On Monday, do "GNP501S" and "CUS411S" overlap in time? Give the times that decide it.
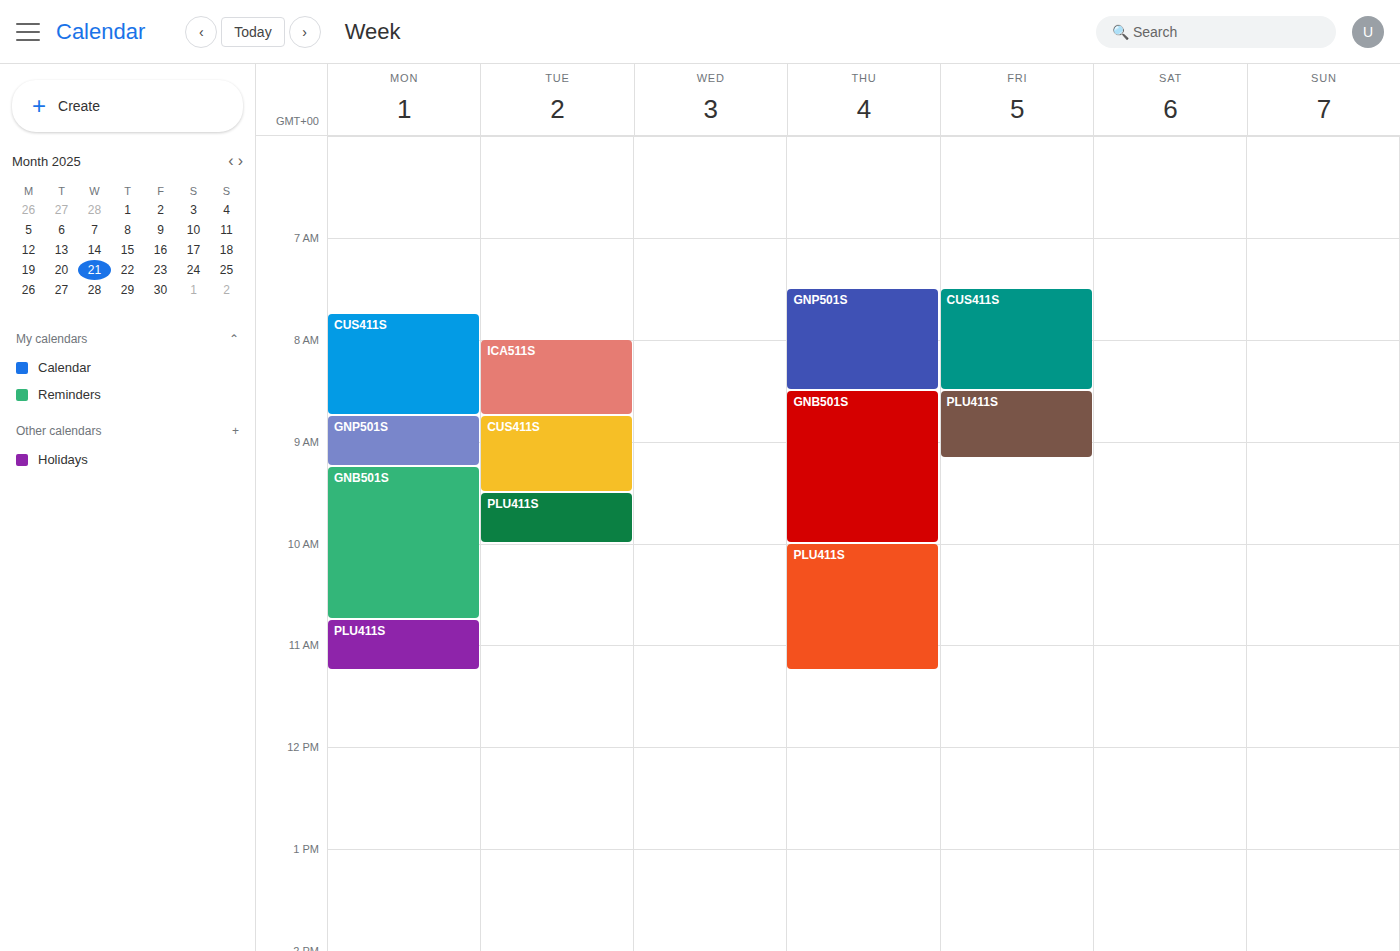
"CUS411S" ends at 8:45 AM, exactly when "GNP501S" starts -- they touch but do not overlap.